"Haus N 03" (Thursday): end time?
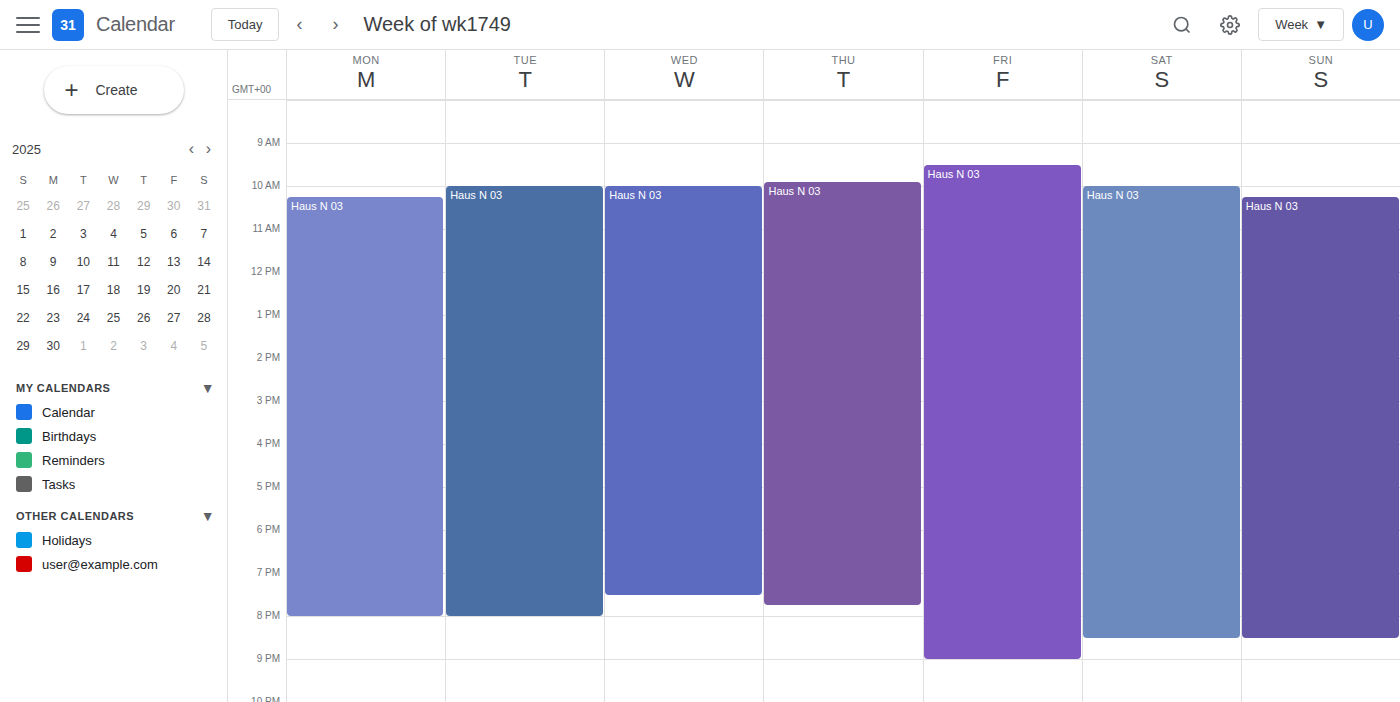
19:45